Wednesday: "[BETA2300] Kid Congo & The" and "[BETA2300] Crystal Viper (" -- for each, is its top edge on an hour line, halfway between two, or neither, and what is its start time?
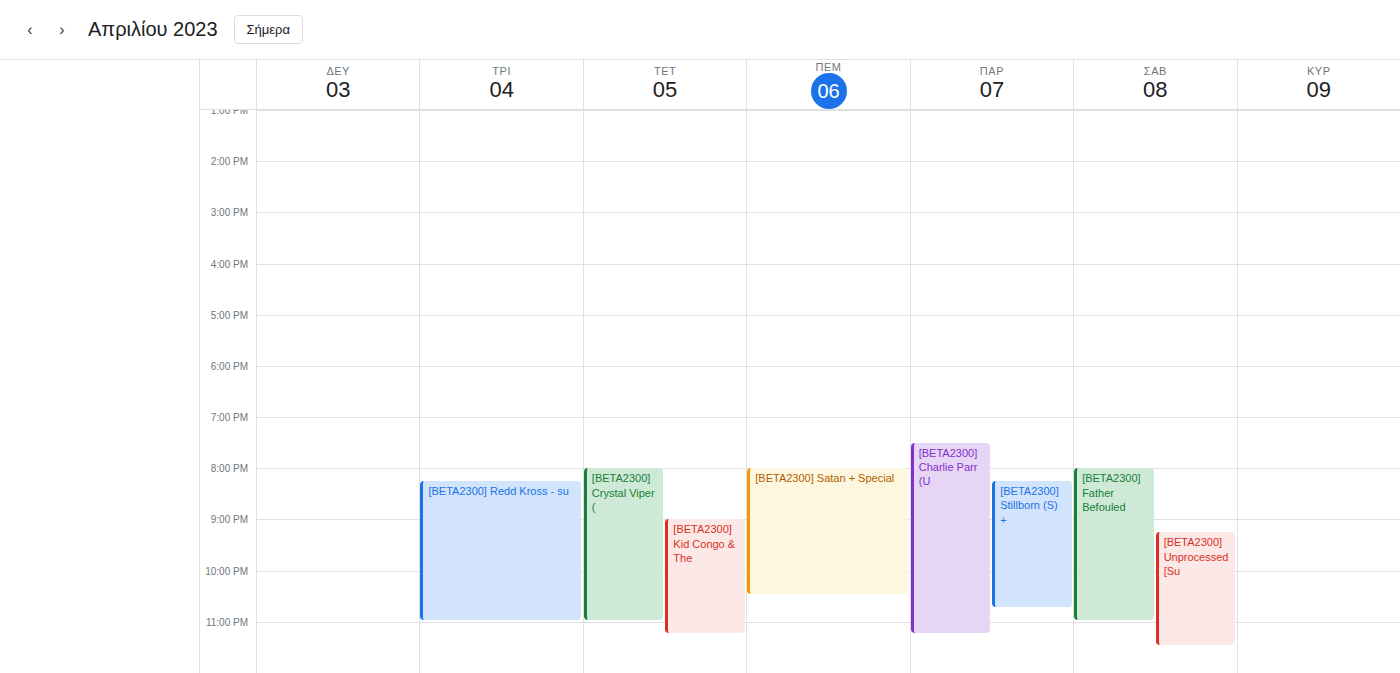
"[BETA2300] Kid Congo & The": 9:00 PM, exactly on the 9 PM line. "[BETA2300] Crystal Viper (": 8:00 PM, exactly on the 8 PM line.